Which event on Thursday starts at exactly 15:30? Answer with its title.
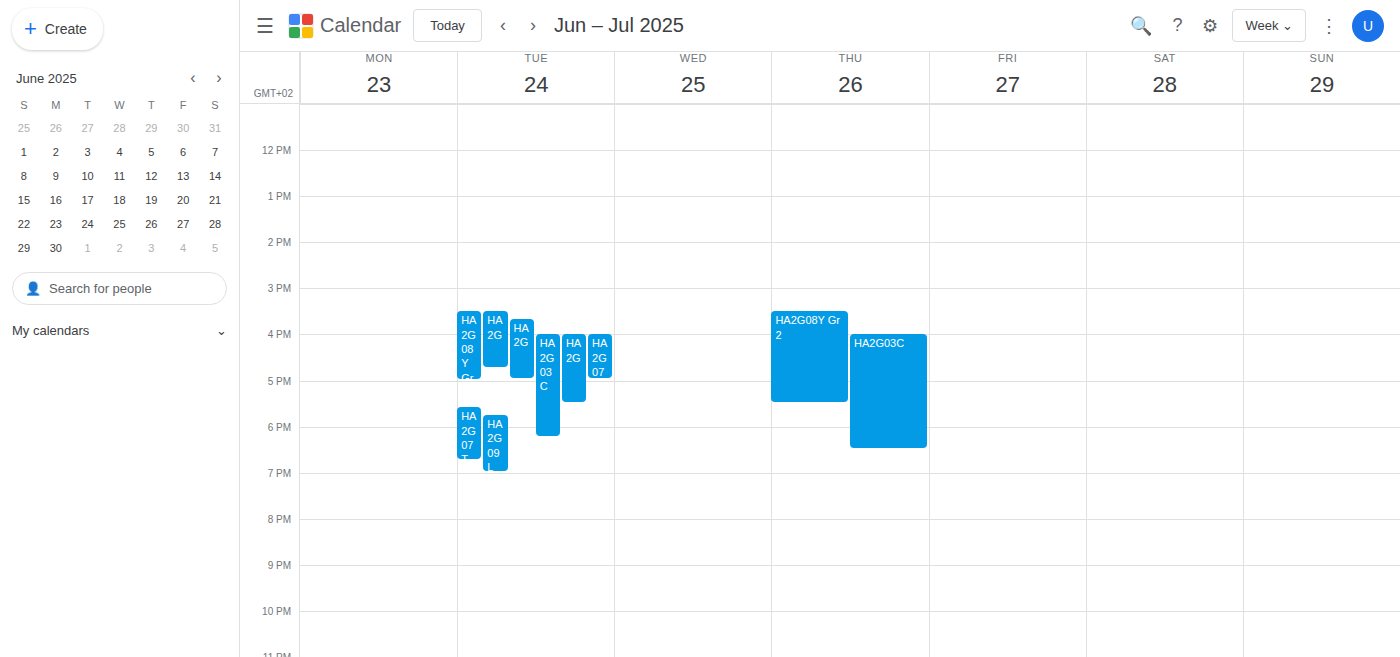
"HA2G08Y Gr 2"